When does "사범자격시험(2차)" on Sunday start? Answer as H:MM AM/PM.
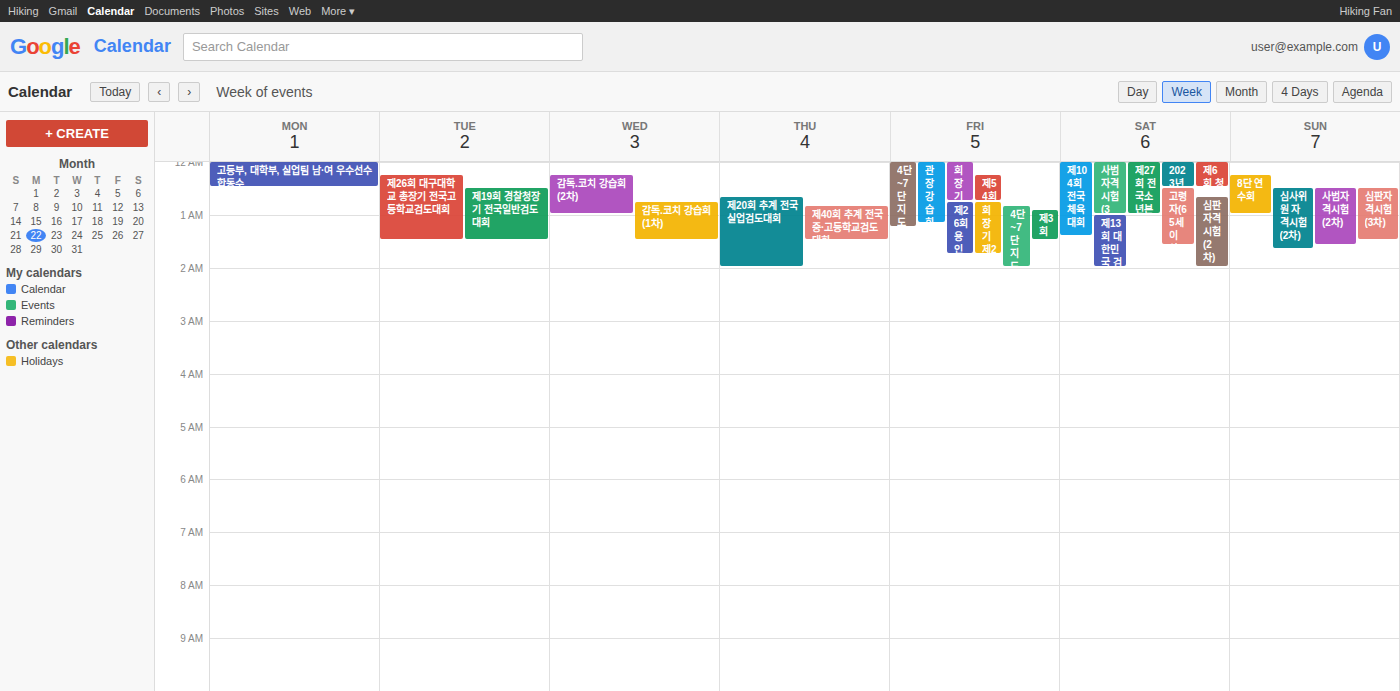
12:30 AM